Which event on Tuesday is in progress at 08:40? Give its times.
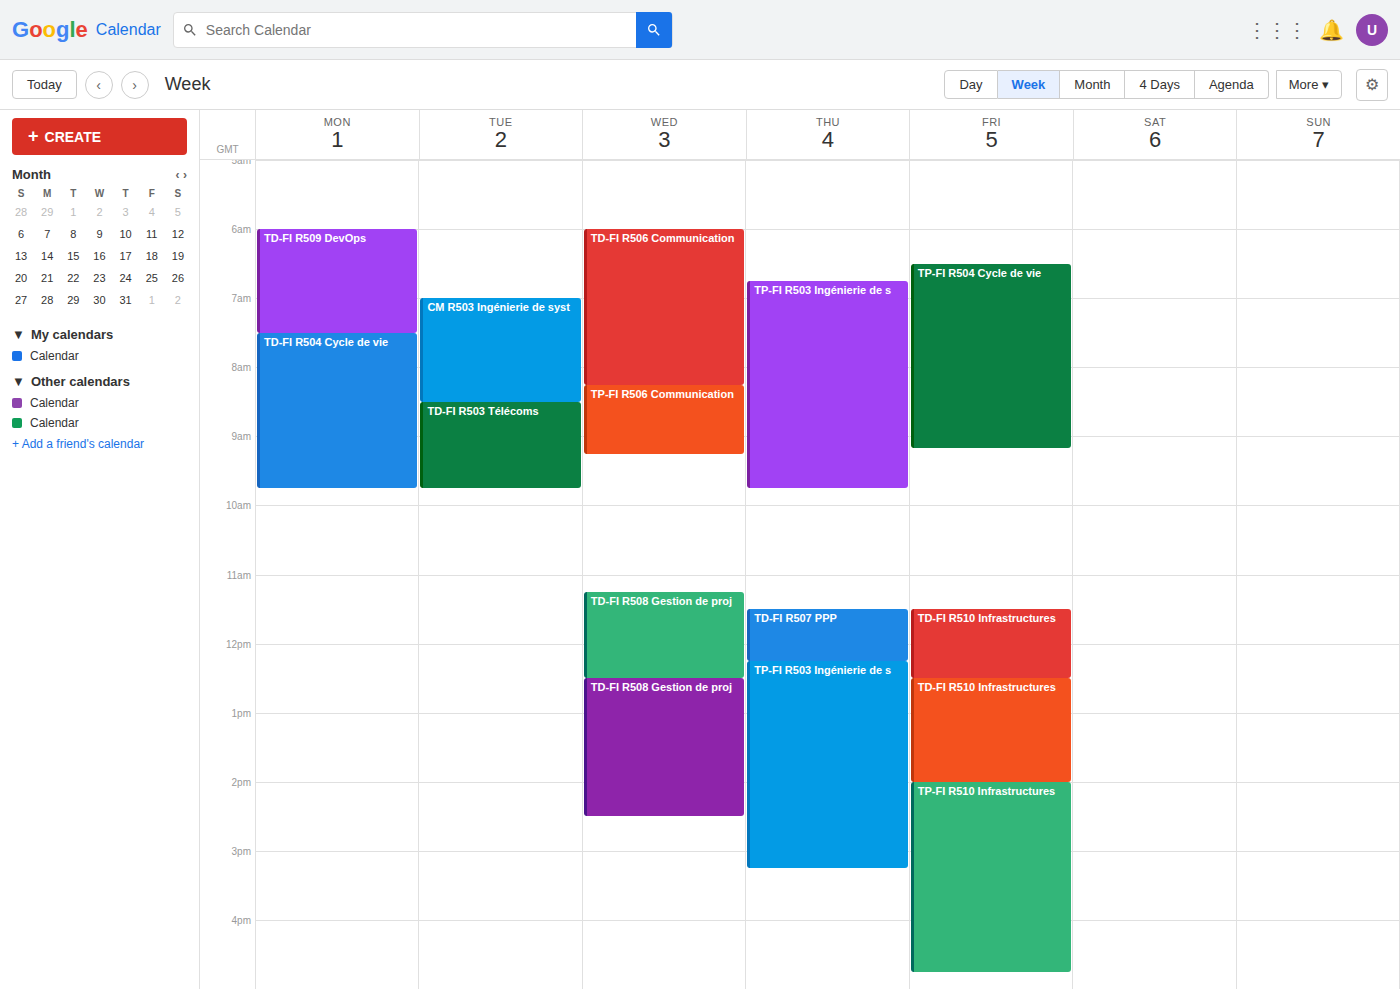
"TD-FI R503 Télécoms", 08:30 to 09:45